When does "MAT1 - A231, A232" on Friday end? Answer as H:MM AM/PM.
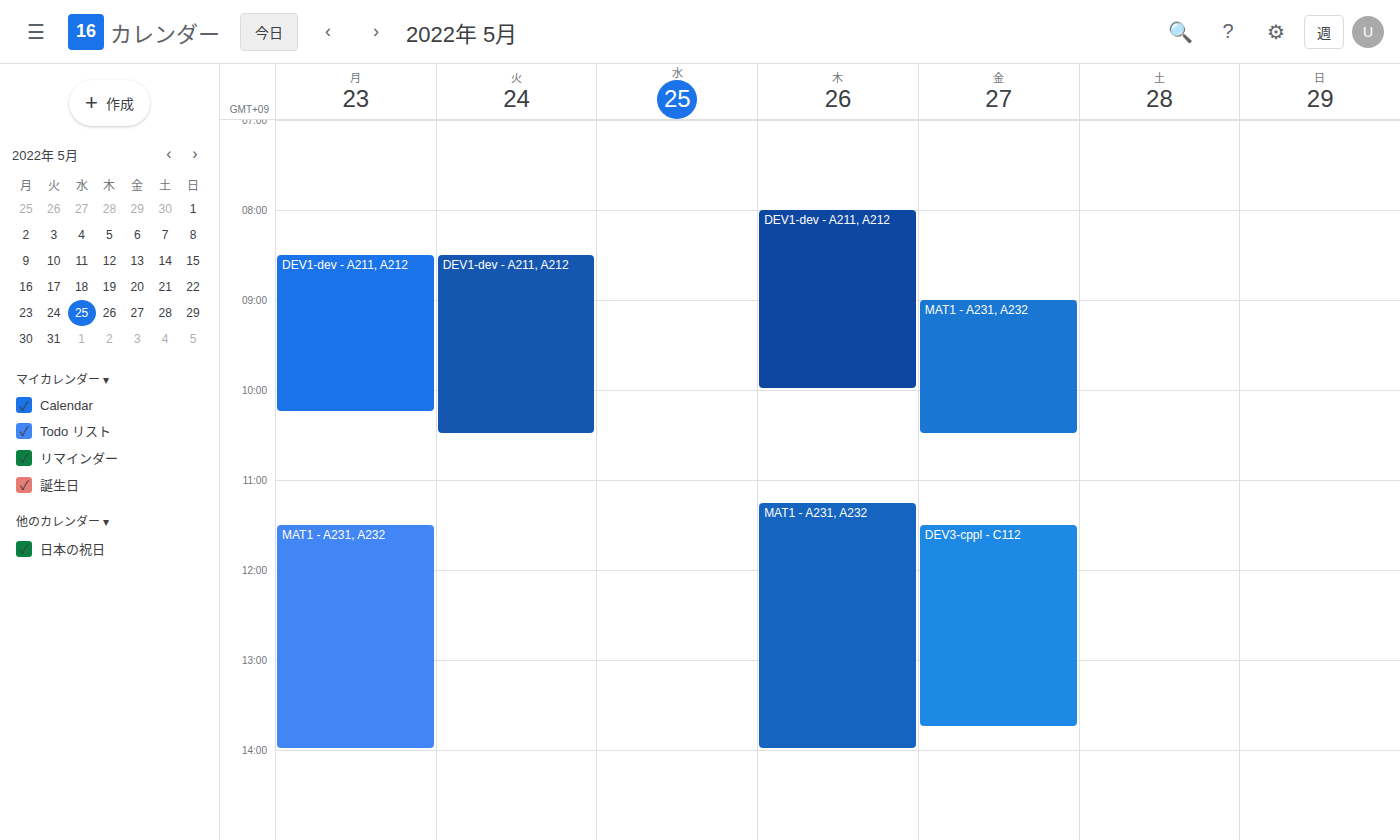
10:30 AM